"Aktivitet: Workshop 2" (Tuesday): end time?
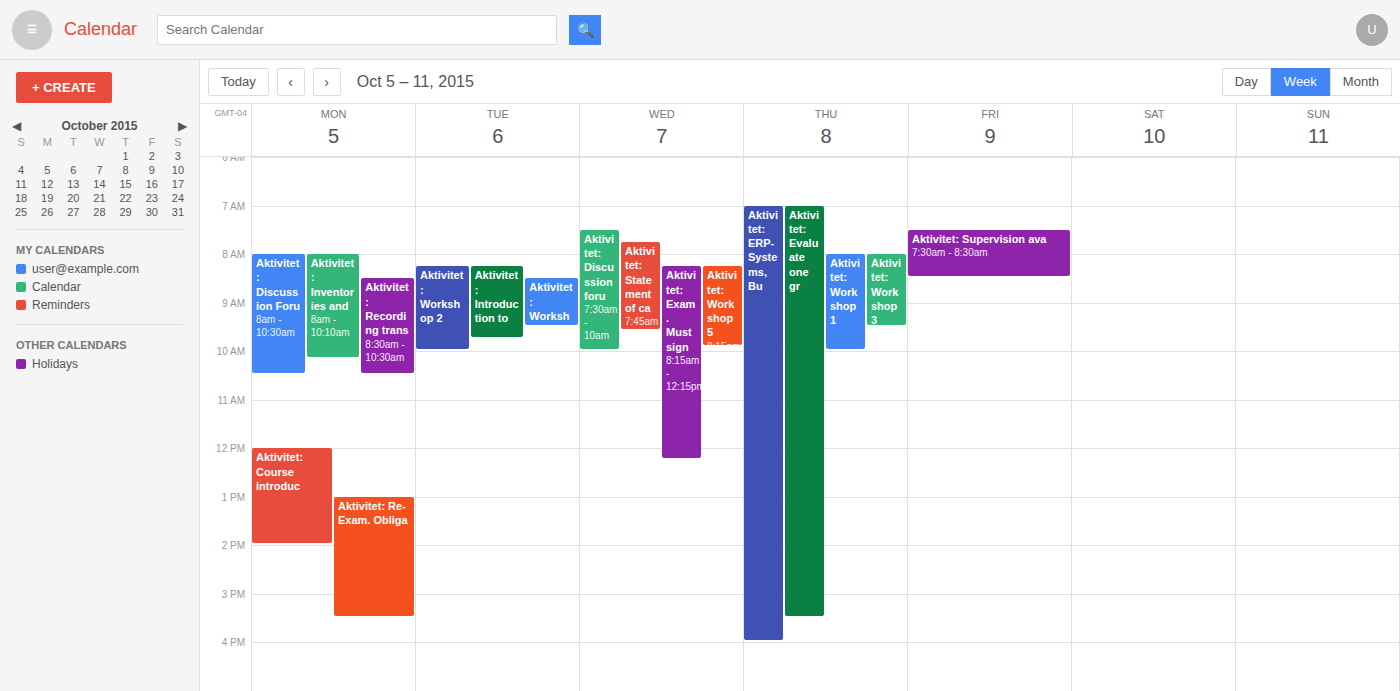
10:00 AM